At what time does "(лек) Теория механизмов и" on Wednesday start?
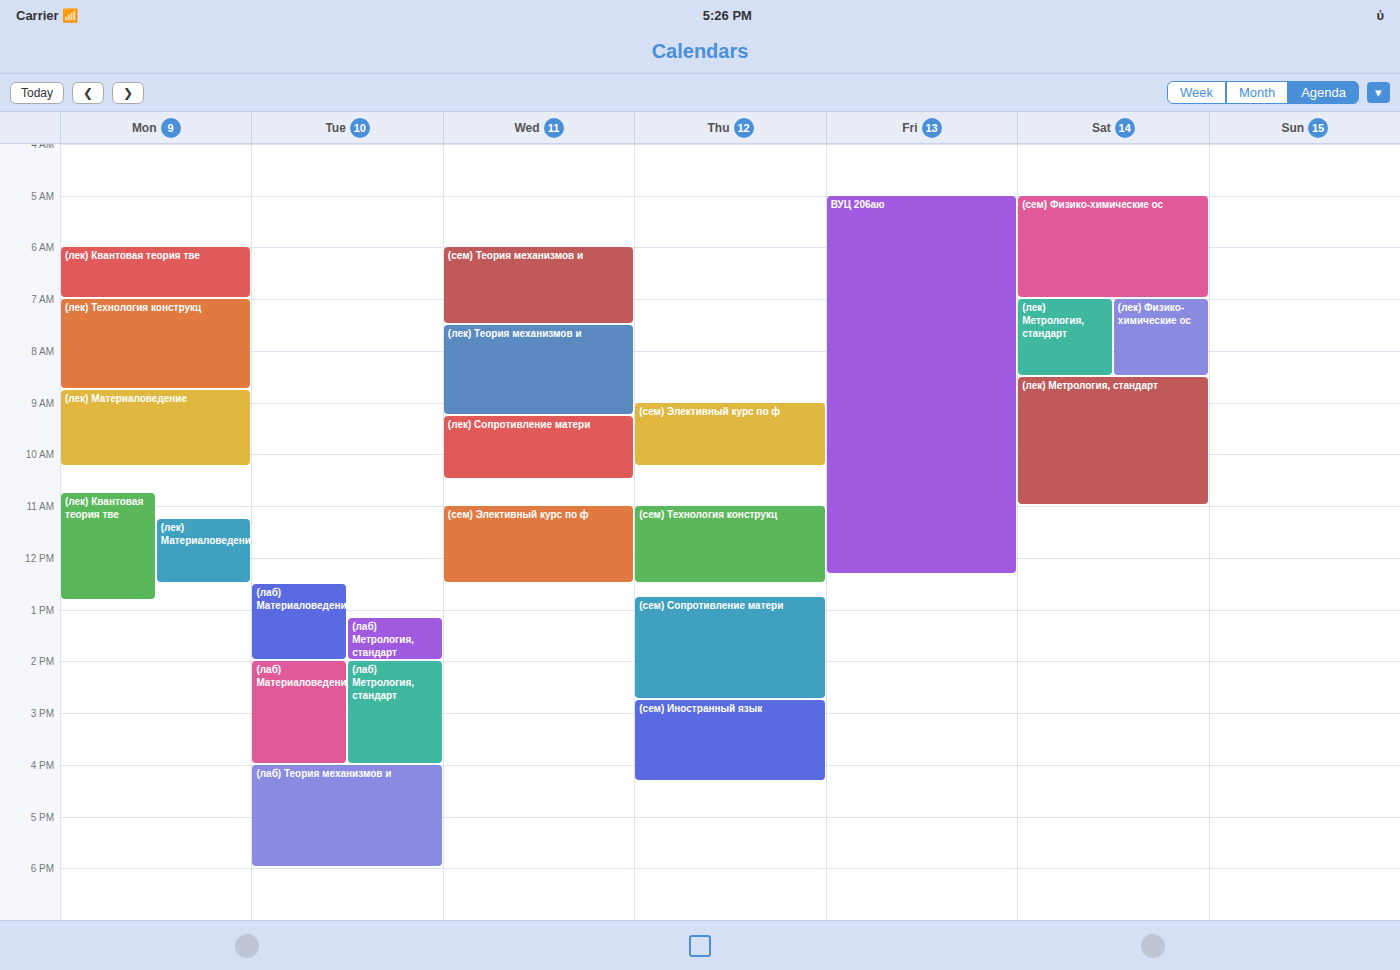
7:30 AM